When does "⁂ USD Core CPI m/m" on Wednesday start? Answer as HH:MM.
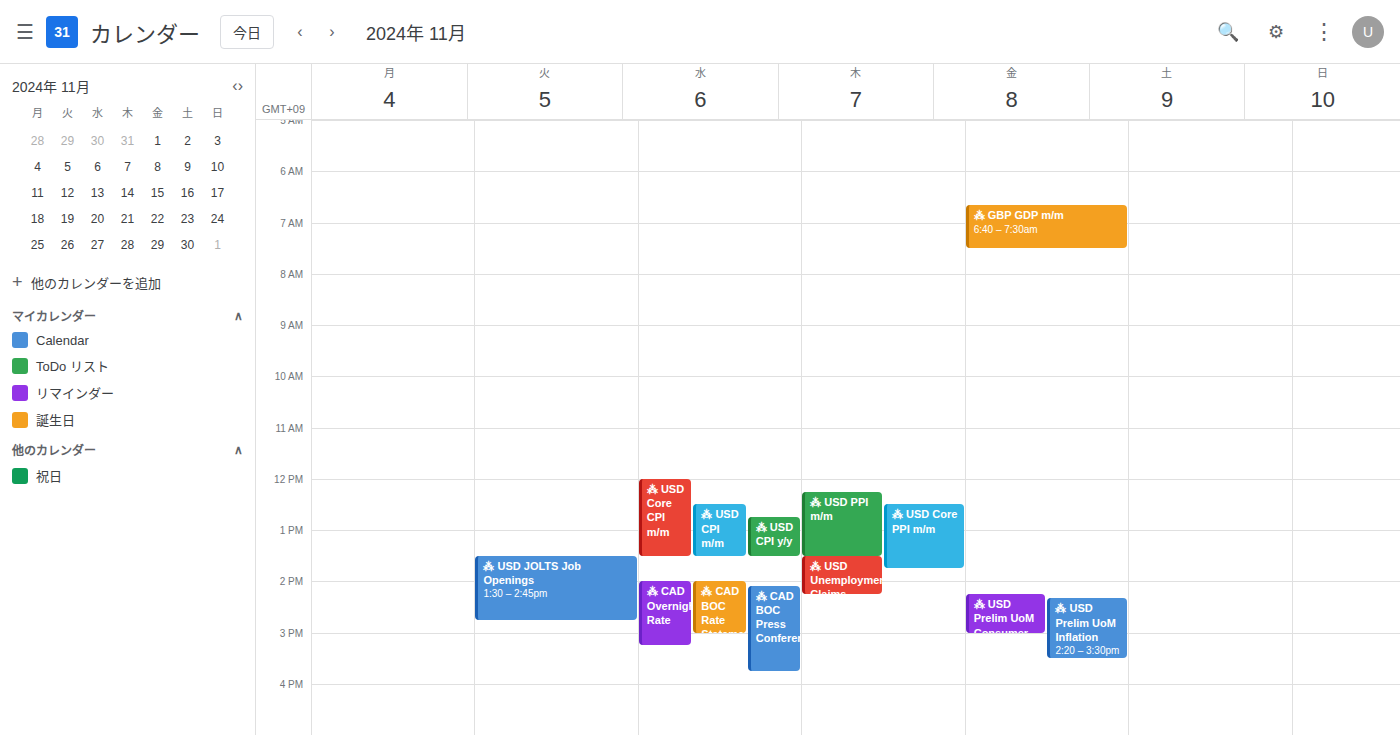
12:00